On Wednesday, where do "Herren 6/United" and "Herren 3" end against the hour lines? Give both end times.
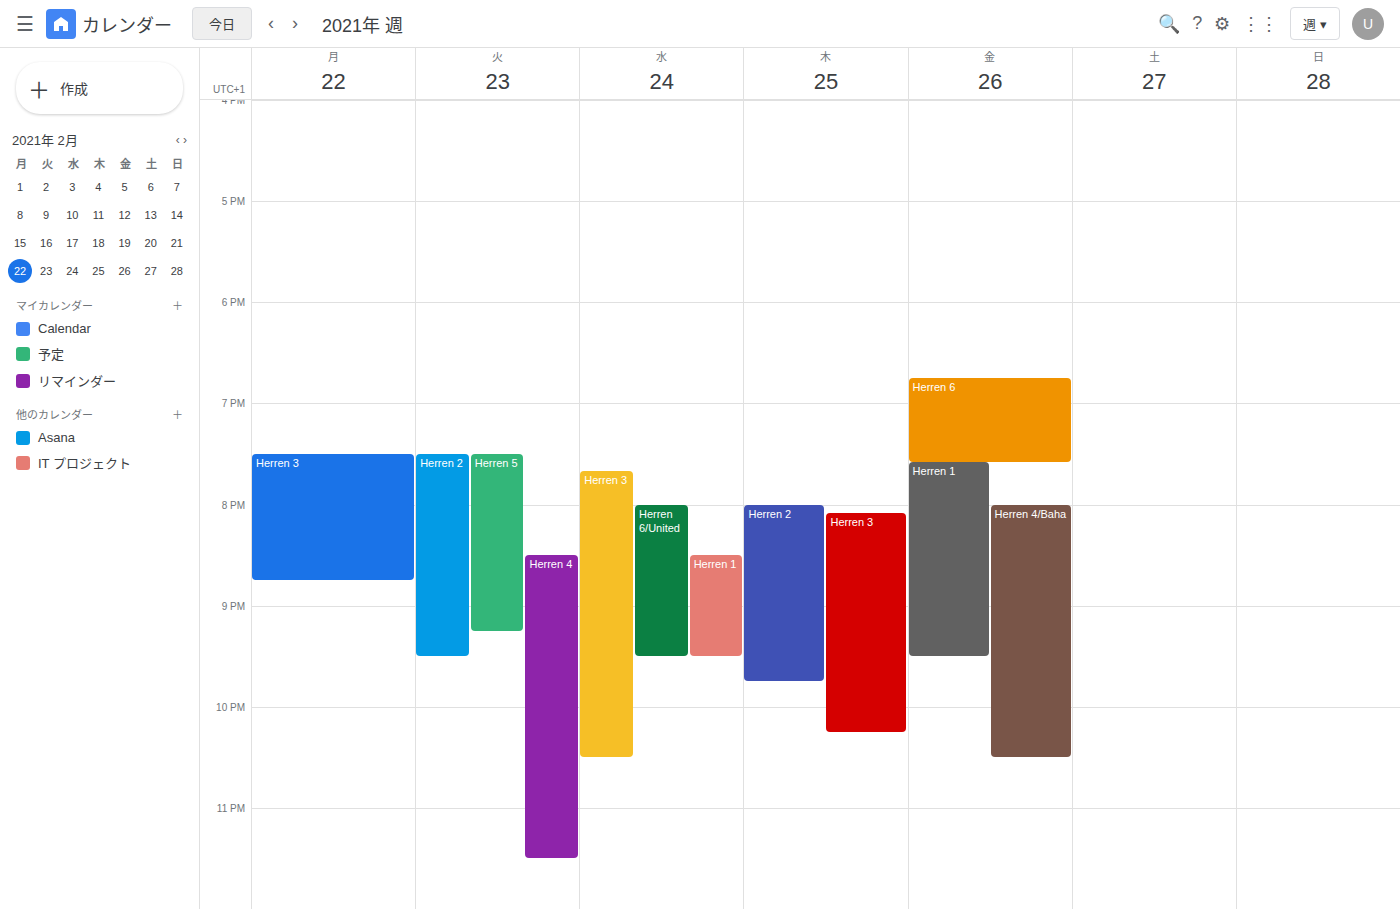
"Herren 6/United": 9:30 PM, halfway between the 9 PM and 10 PM lines. "Herren 3": 10:30 PM, halfway between the 10 PM and 11 PM lines.